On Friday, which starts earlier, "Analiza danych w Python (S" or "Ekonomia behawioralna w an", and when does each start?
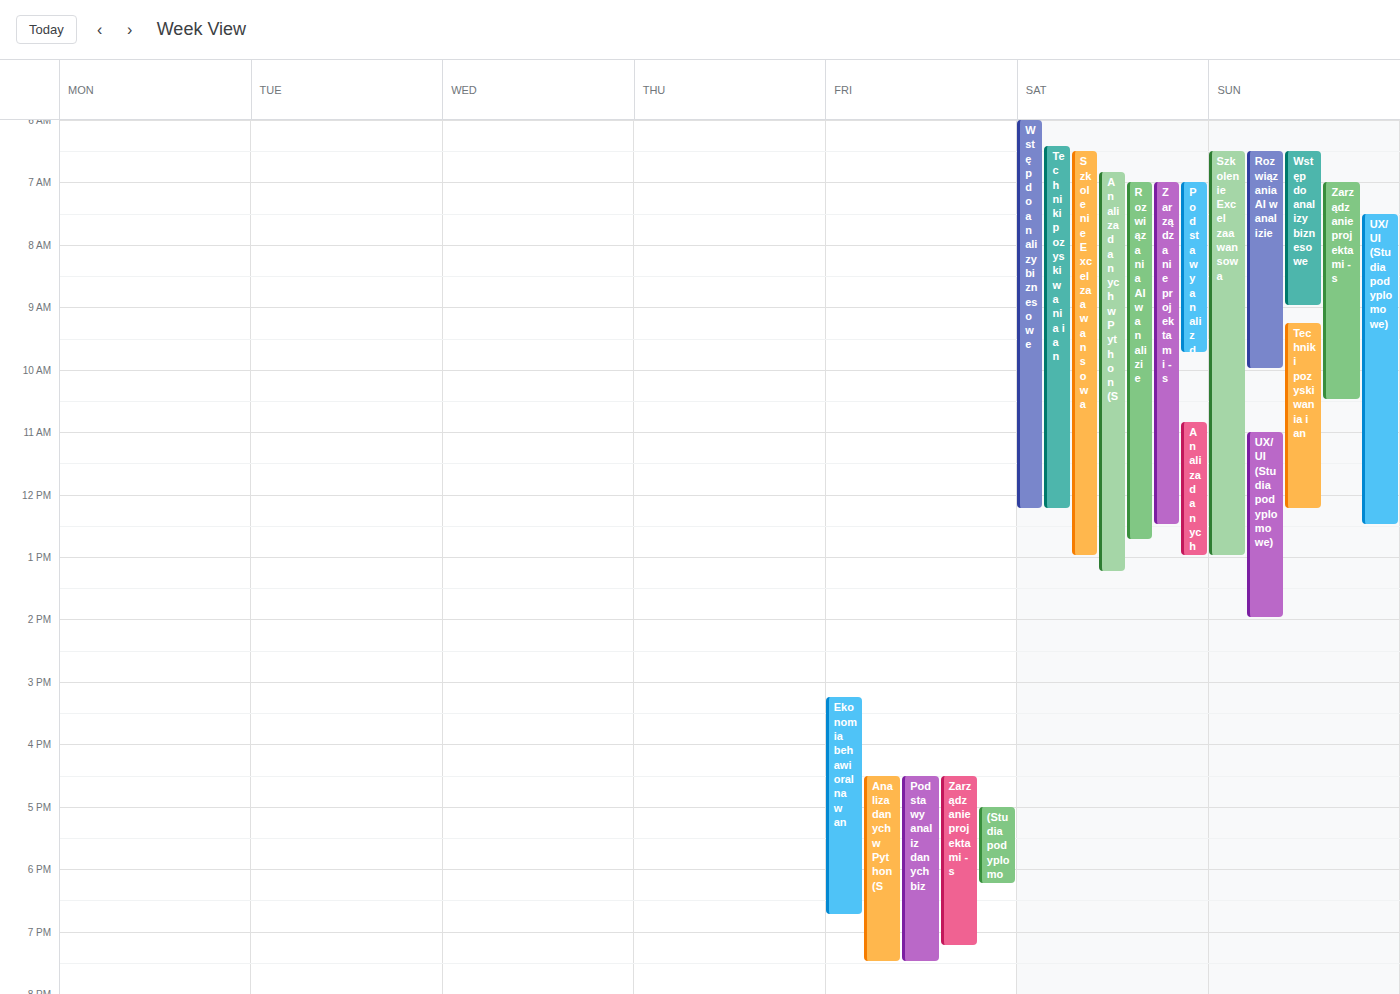
"Ekonomia behawioralna w an" 3:15 PM; "Analiza danych w Python (S" 4:30 PM.